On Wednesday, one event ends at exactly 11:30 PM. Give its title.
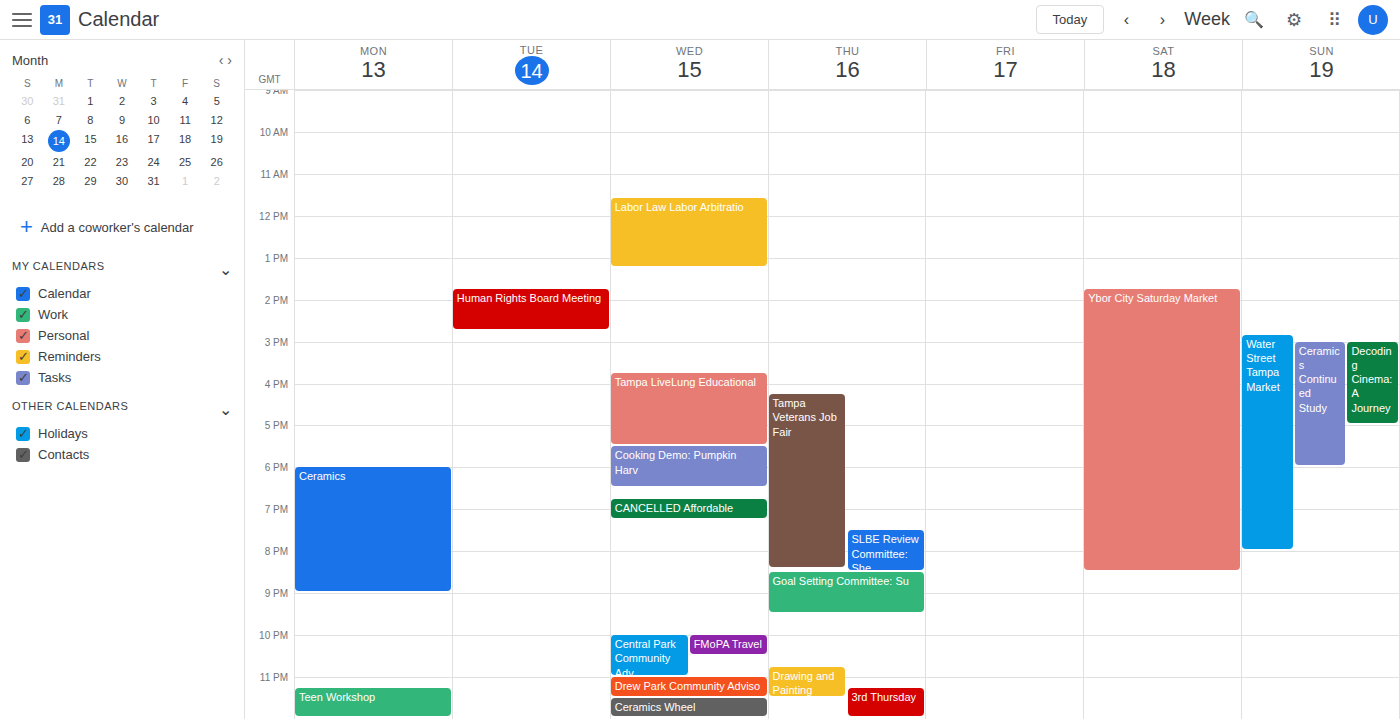
"Drew Park Community Adviso"